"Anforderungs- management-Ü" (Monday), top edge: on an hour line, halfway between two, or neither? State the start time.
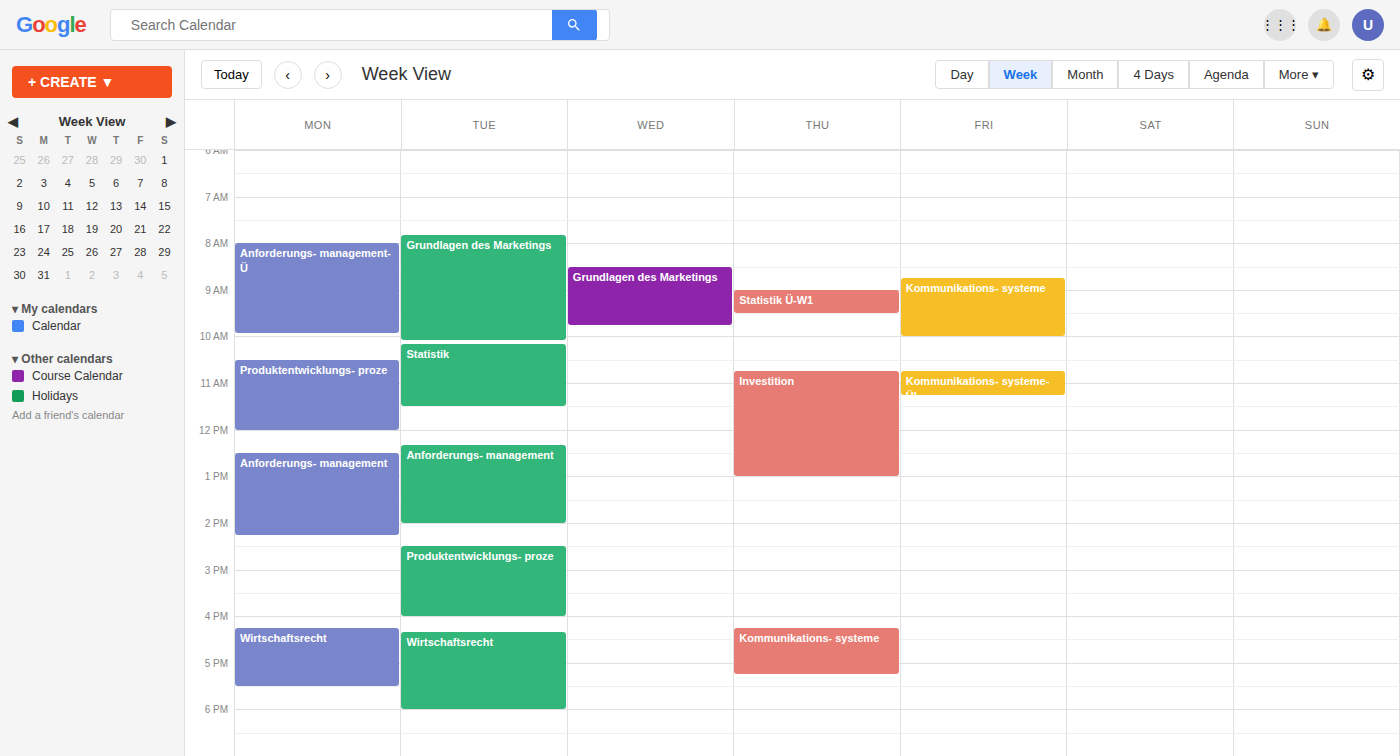
8:00 AM -- exactly on the 8 AM line.